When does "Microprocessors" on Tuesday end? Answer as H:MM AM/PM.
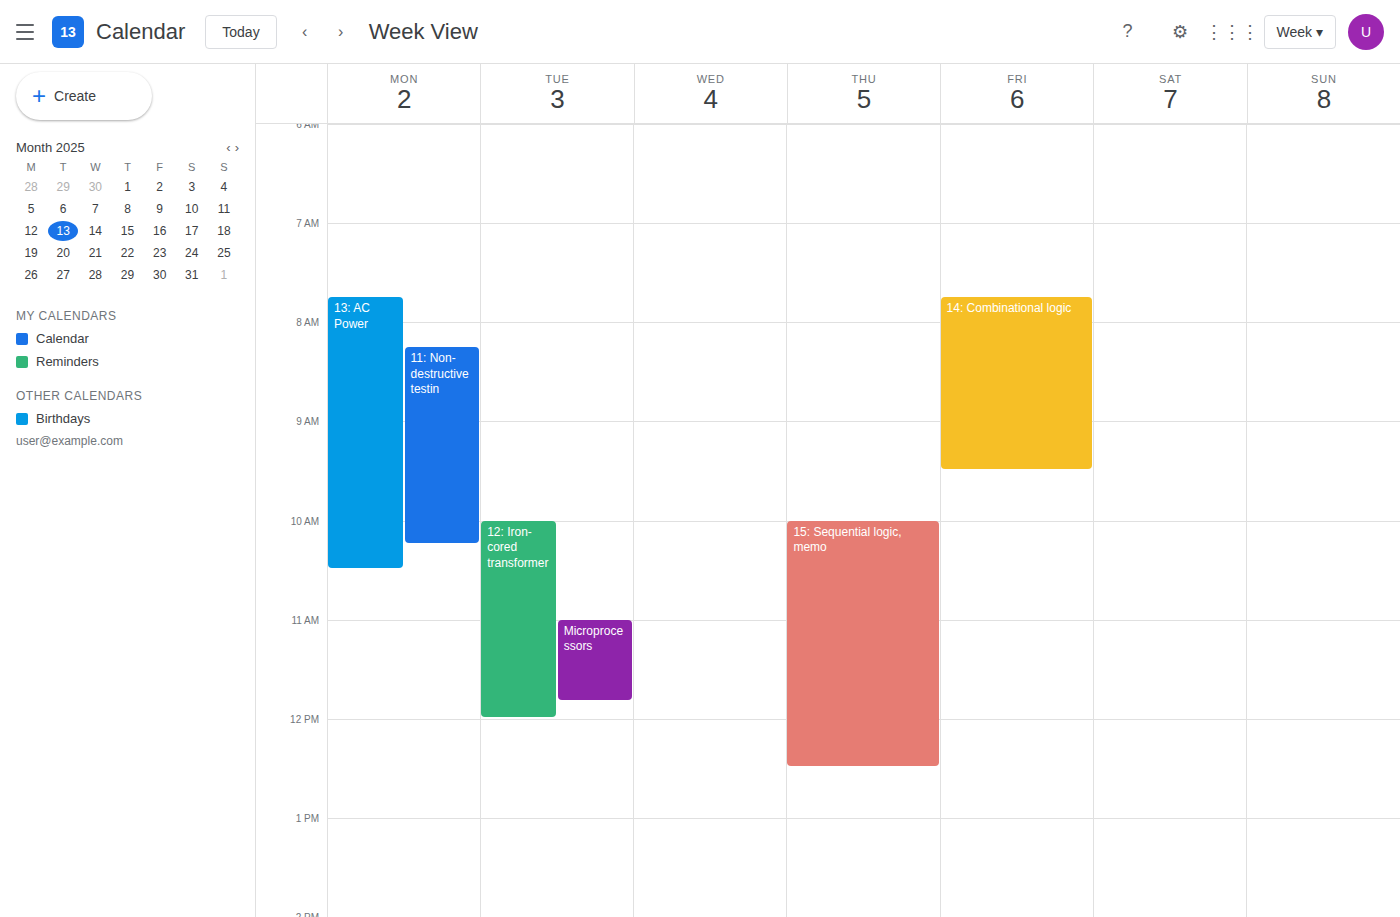
11:50 AM